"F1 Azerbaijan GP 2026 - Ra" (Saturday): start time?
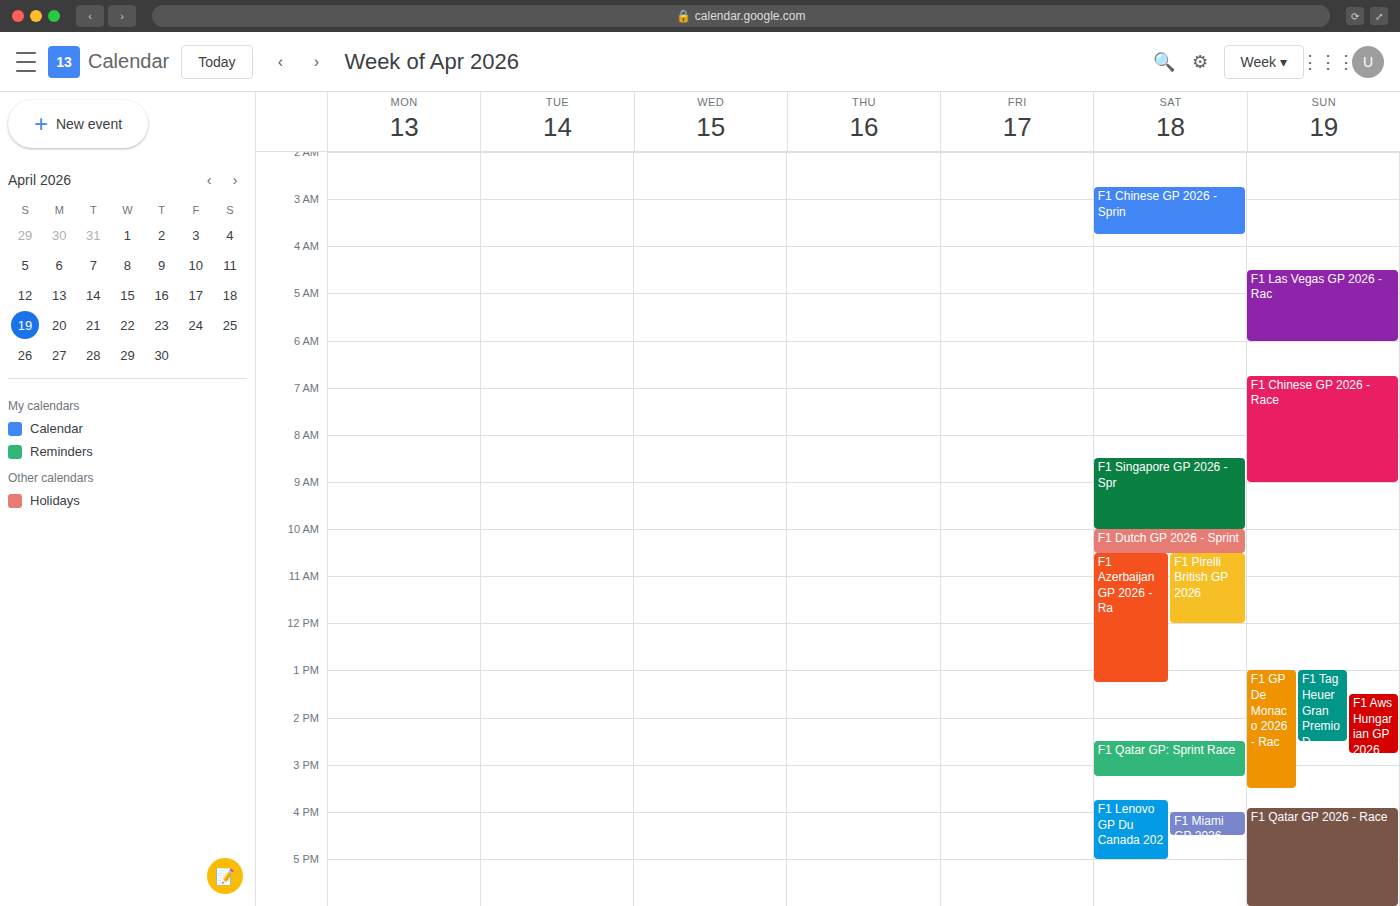
10:30 AM